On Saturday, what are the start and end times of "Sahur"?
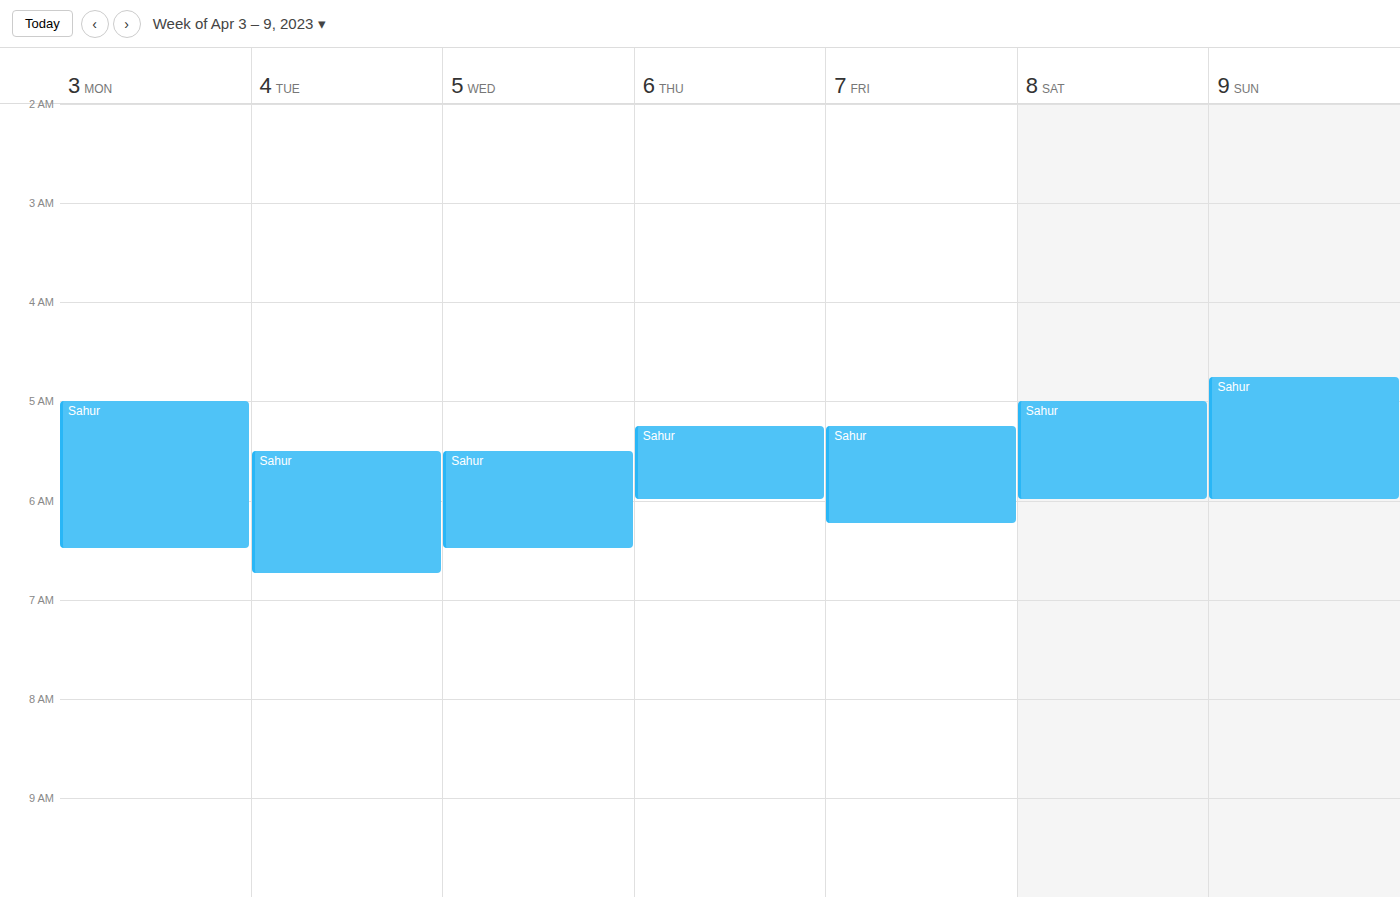
5:00 AM to 6:00 AM